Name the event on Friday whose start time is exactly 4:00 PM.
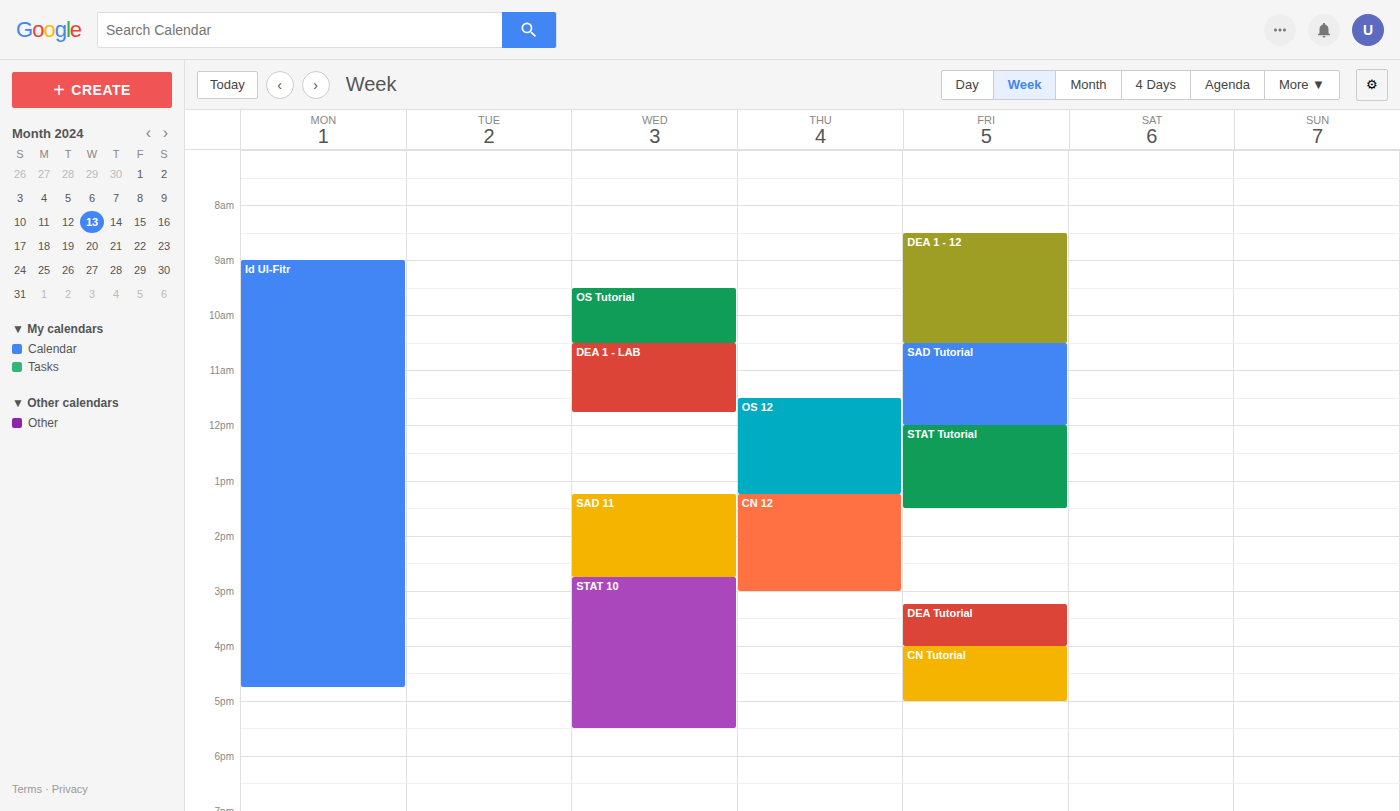
"CN Tutorial"